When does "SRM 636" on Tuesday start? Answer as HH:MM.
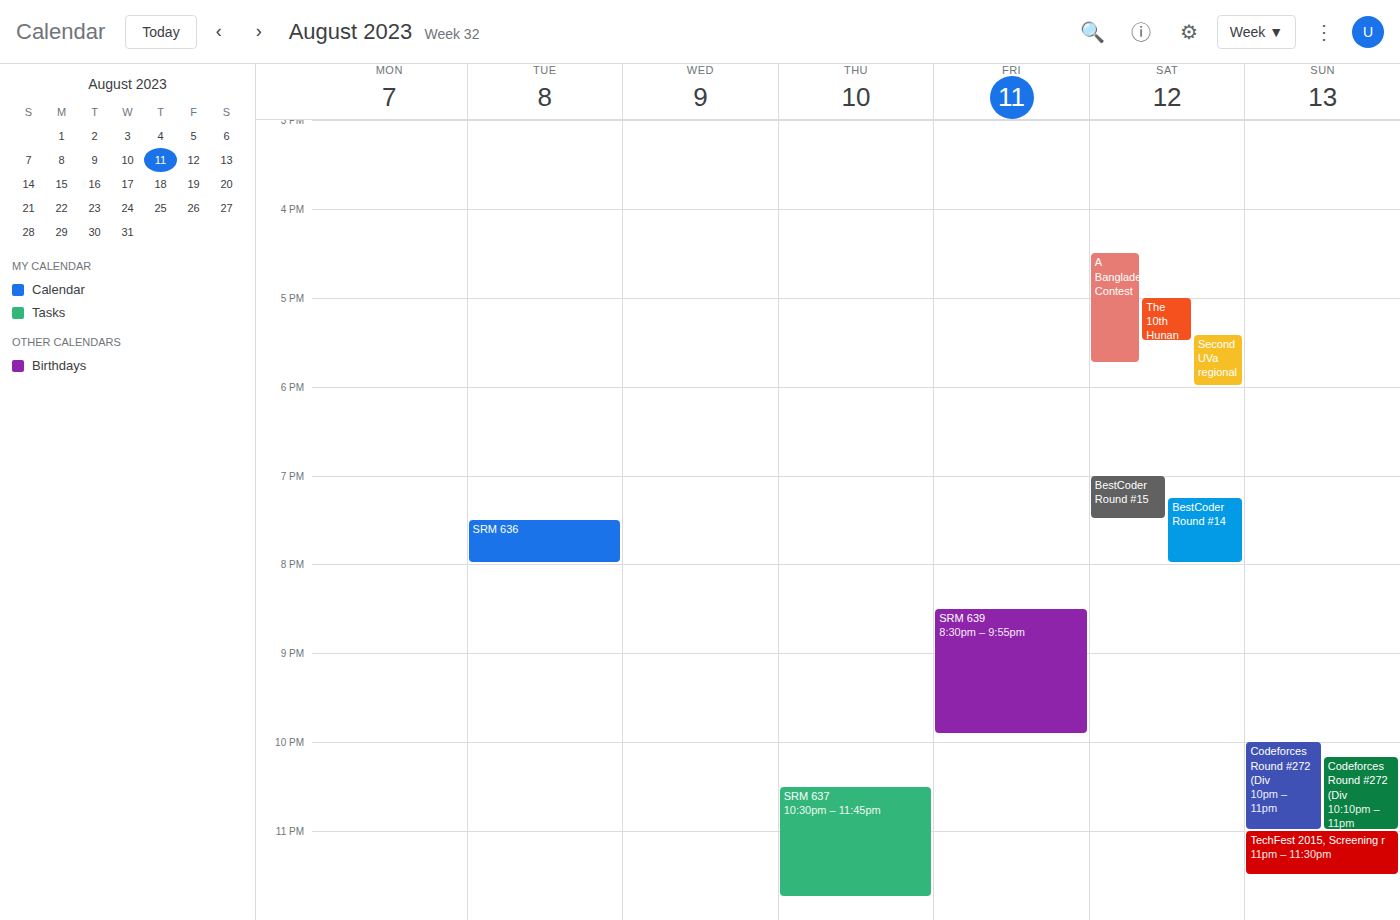
19:30